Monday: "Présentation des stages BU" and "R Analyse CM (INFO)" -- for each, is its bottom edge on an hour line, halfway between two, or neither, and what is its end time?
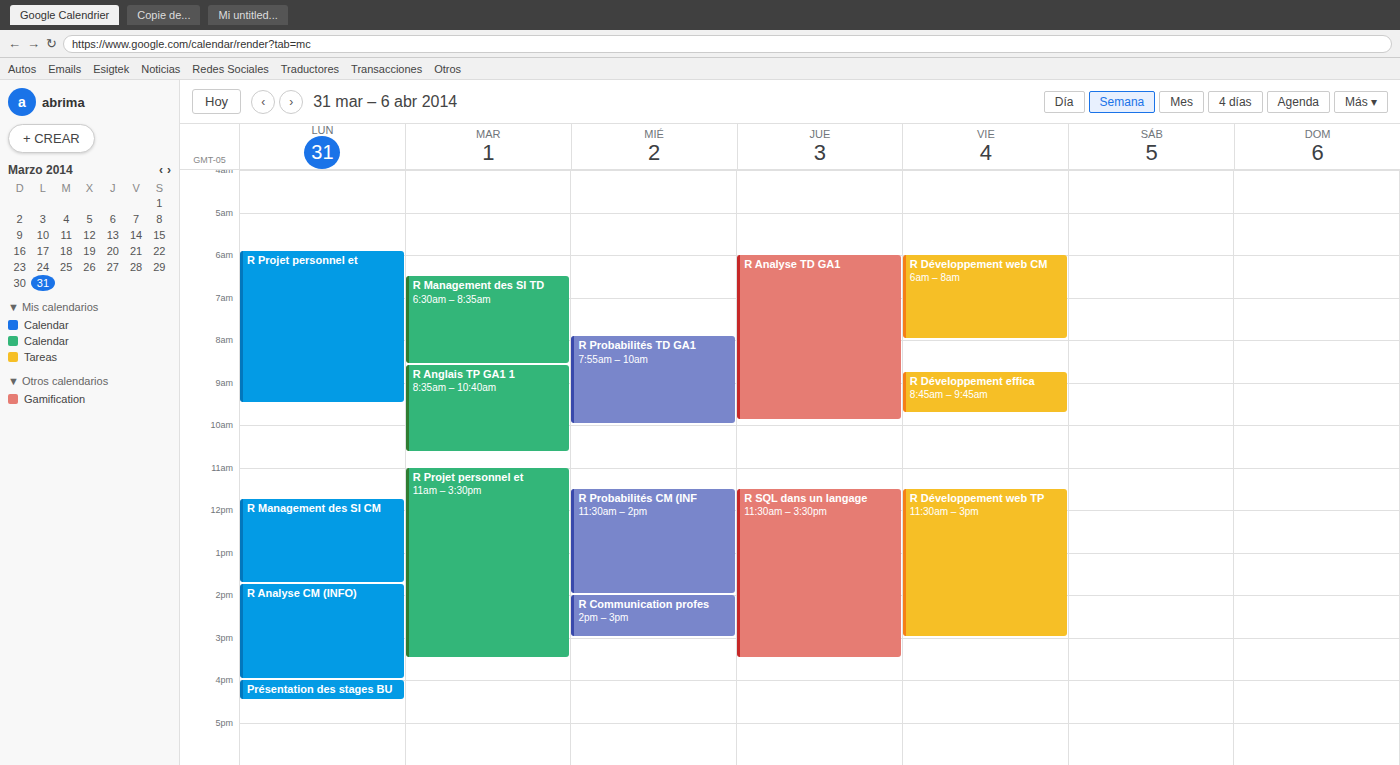
"Présentation des stages BU": 16:30, halfway between the 16:00 and 17:00 lines. "R Analyse CM (INFO)": 16:00, exactly on the 16:00 line.